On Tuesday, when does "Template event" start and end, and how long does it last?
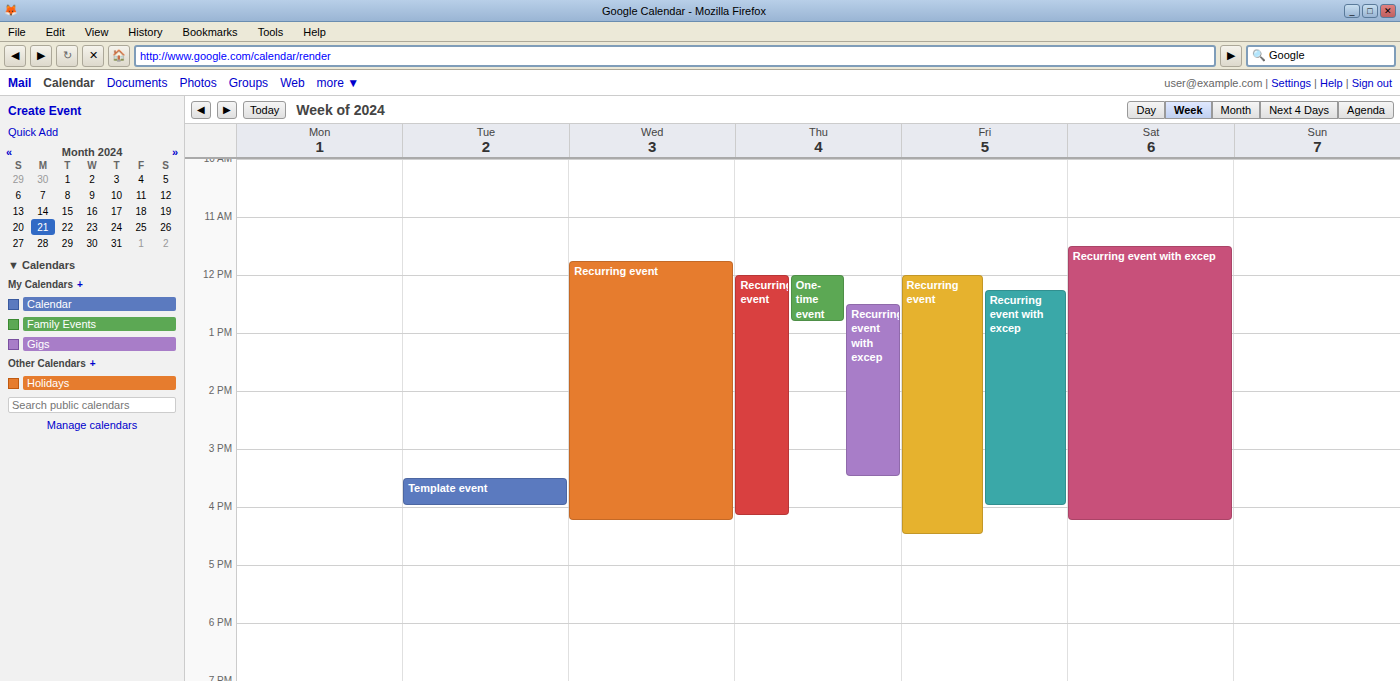
3:30 PM to 4:00 PM, 30 minutes